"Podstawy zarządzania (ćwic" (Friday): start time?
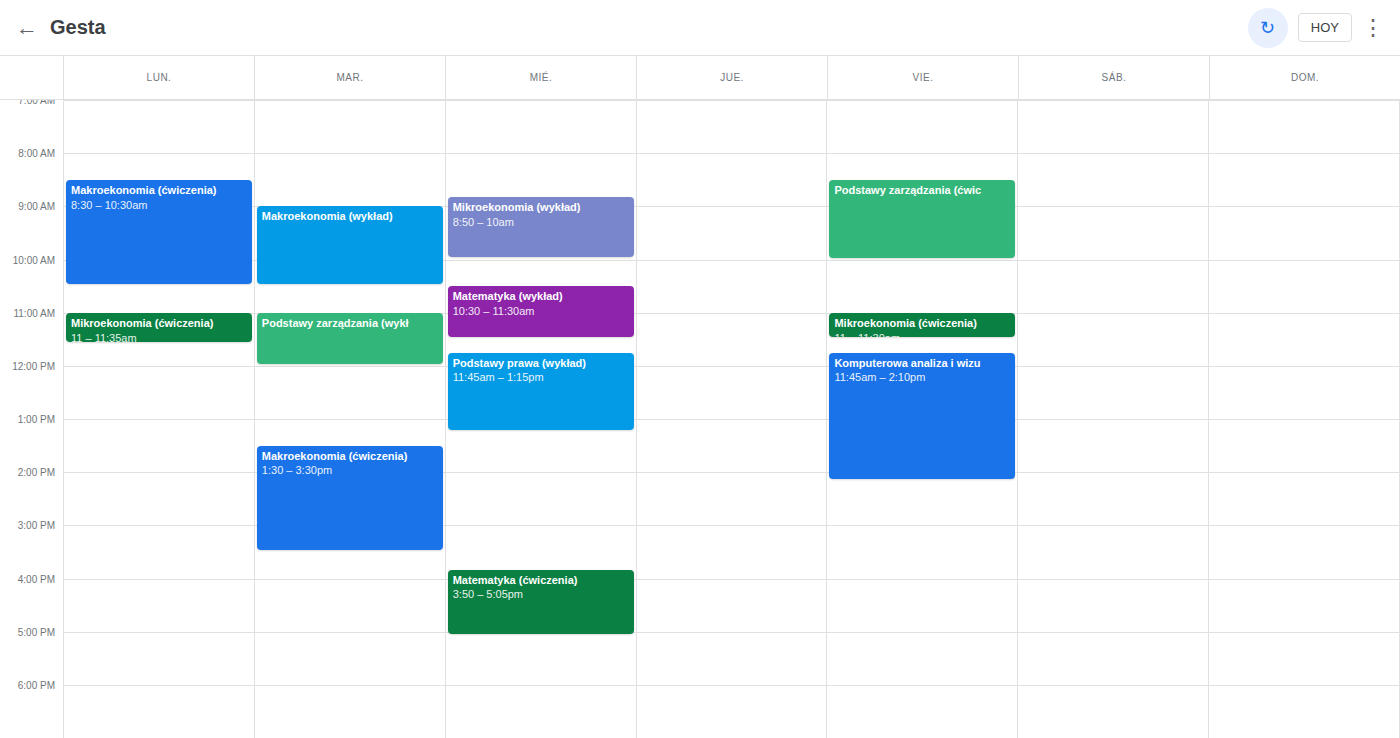
8:30 AM